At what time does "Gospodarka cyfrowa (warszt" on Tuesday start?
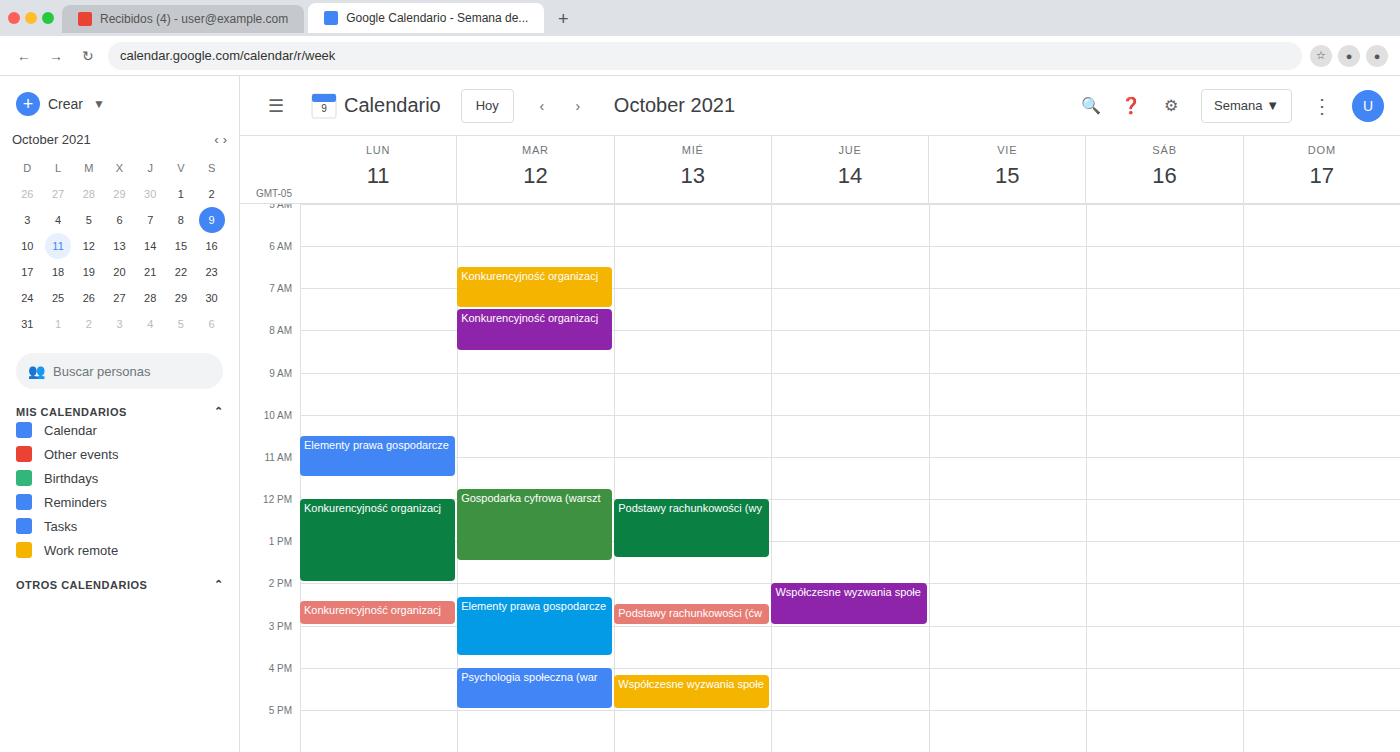
11:45 AM